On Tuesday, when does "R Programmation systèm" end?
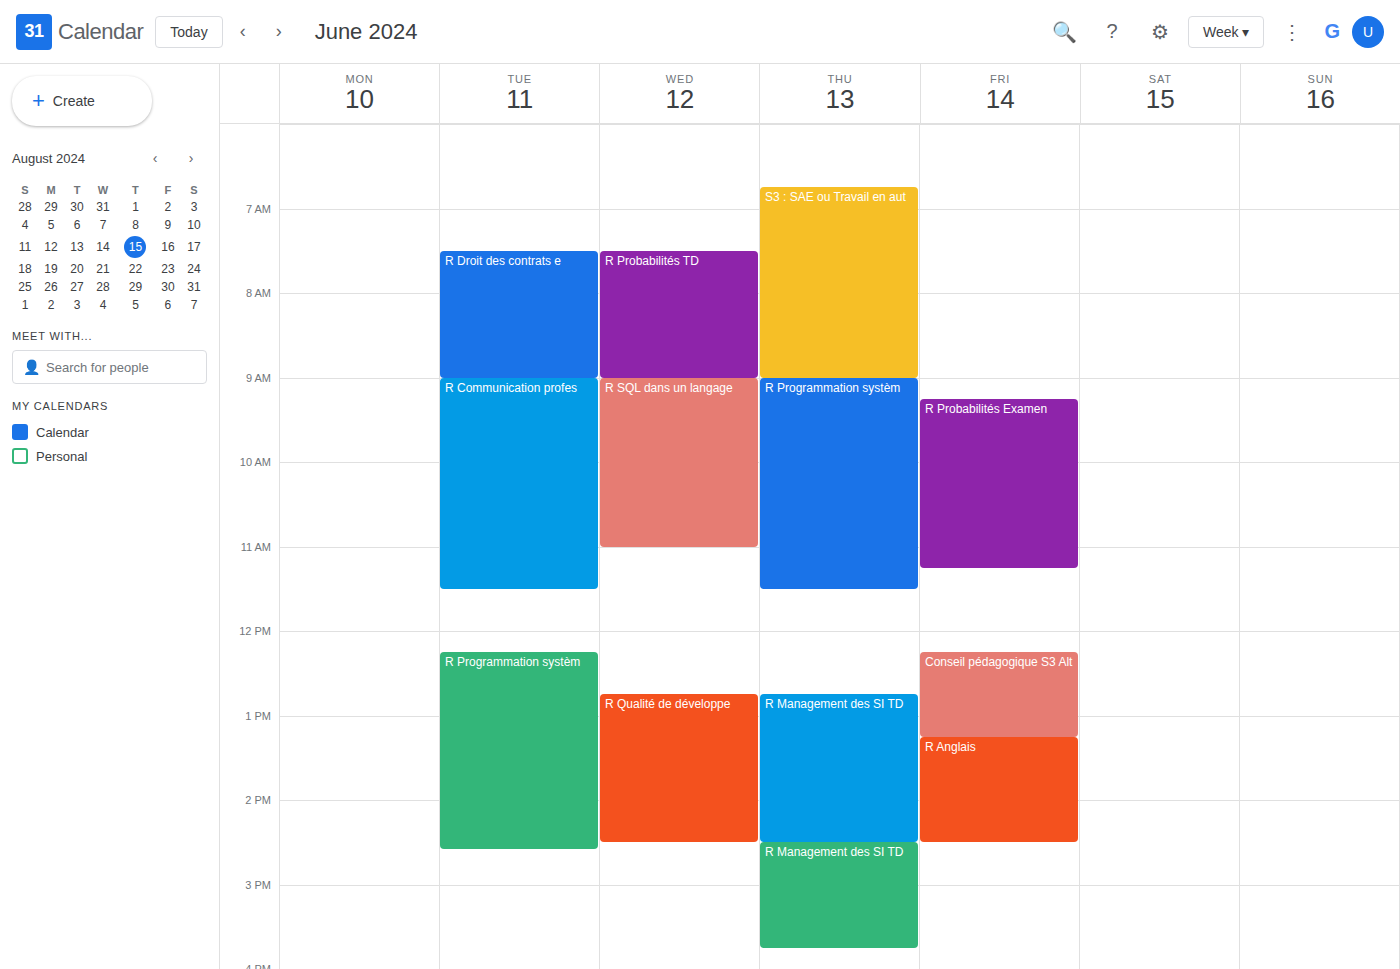
2:35 PM